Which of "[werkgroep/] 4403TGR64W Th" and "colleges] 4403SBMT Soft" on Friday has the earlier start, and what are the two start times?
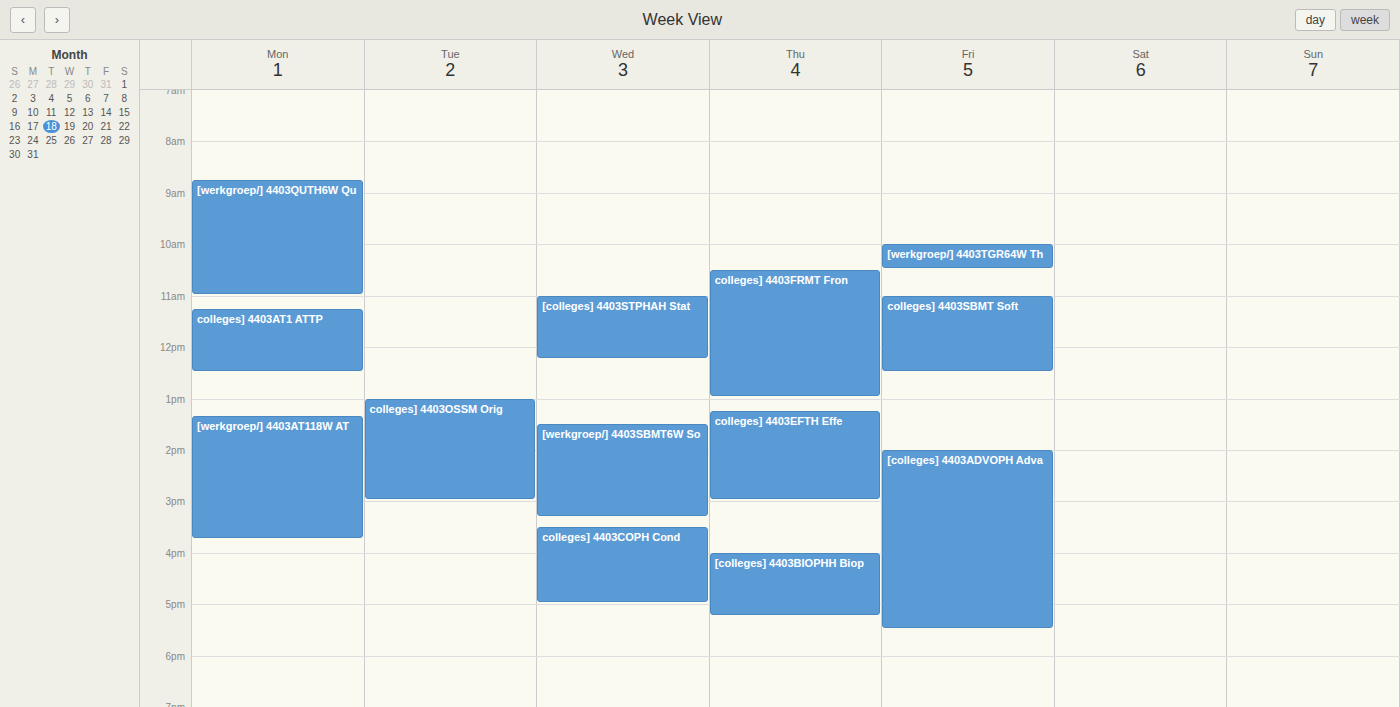
"[werkgroep/] 4403TGR64W Th" 10:00 AM; "colleges] 4403SBMT Soft" 11:00 AM.